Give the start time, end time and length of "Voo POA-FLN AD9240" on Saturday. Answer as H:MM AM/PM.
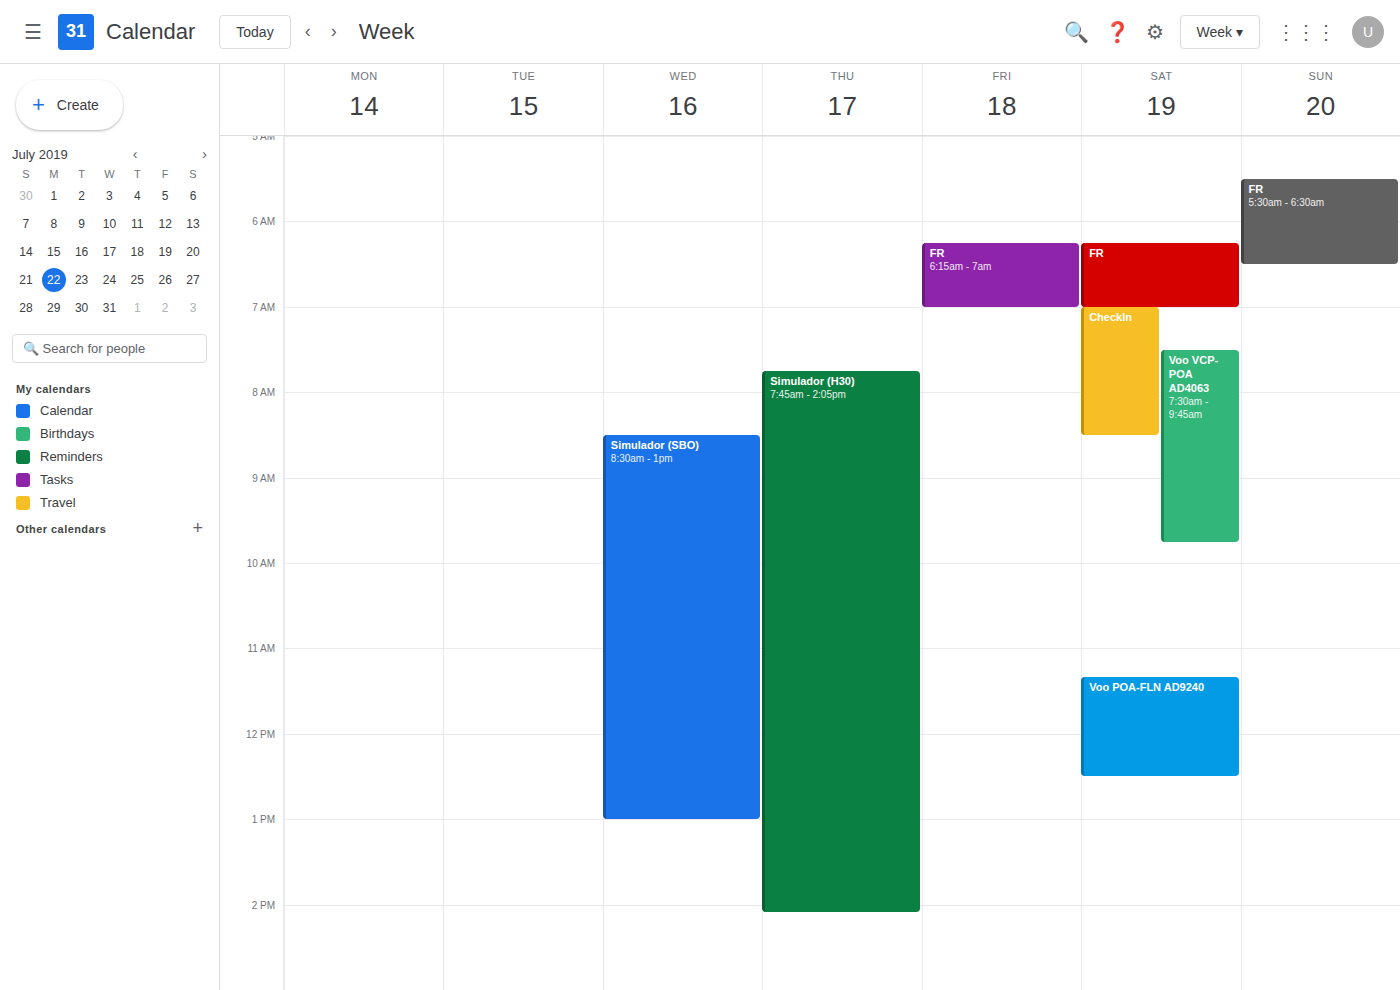
11:20 AM to 12:30 PM, 1 hour 10 minutes